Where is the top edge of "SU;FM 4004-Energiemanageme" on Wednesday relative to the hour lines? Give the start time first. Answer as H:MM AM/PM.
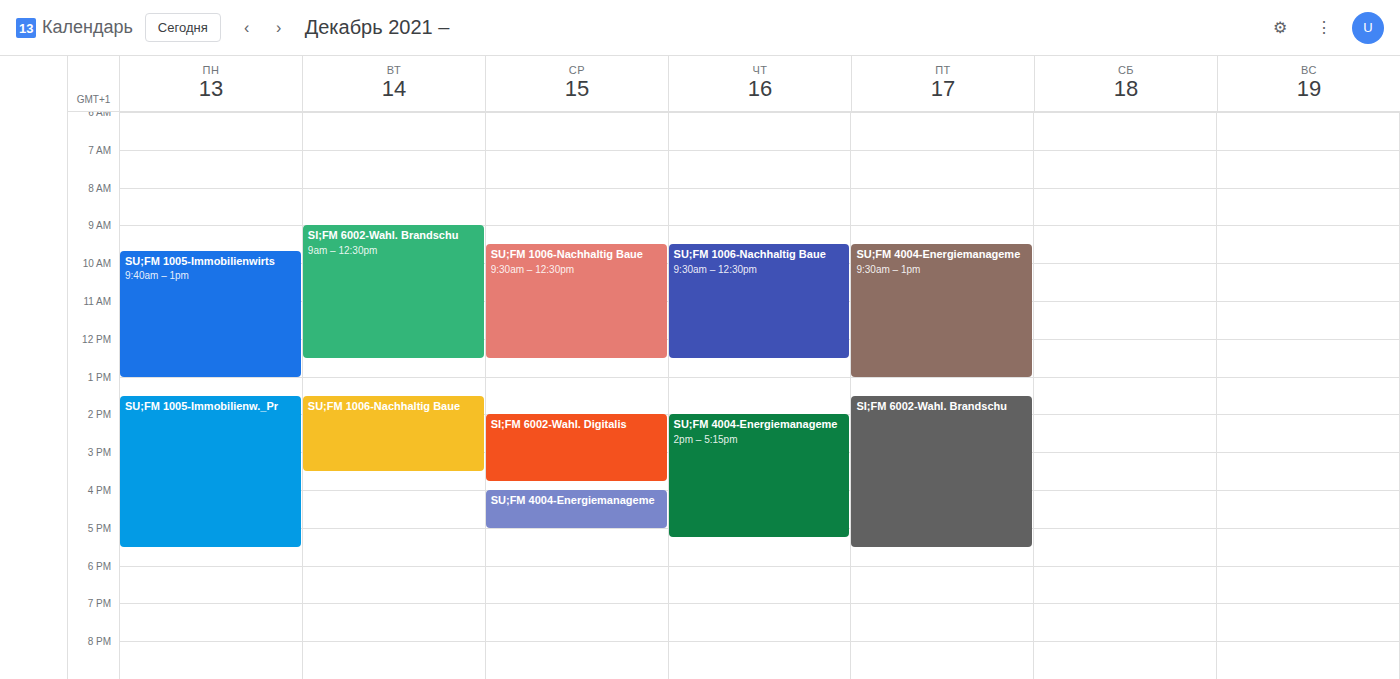
4:00 PM -- exactly on the 4 PM line.